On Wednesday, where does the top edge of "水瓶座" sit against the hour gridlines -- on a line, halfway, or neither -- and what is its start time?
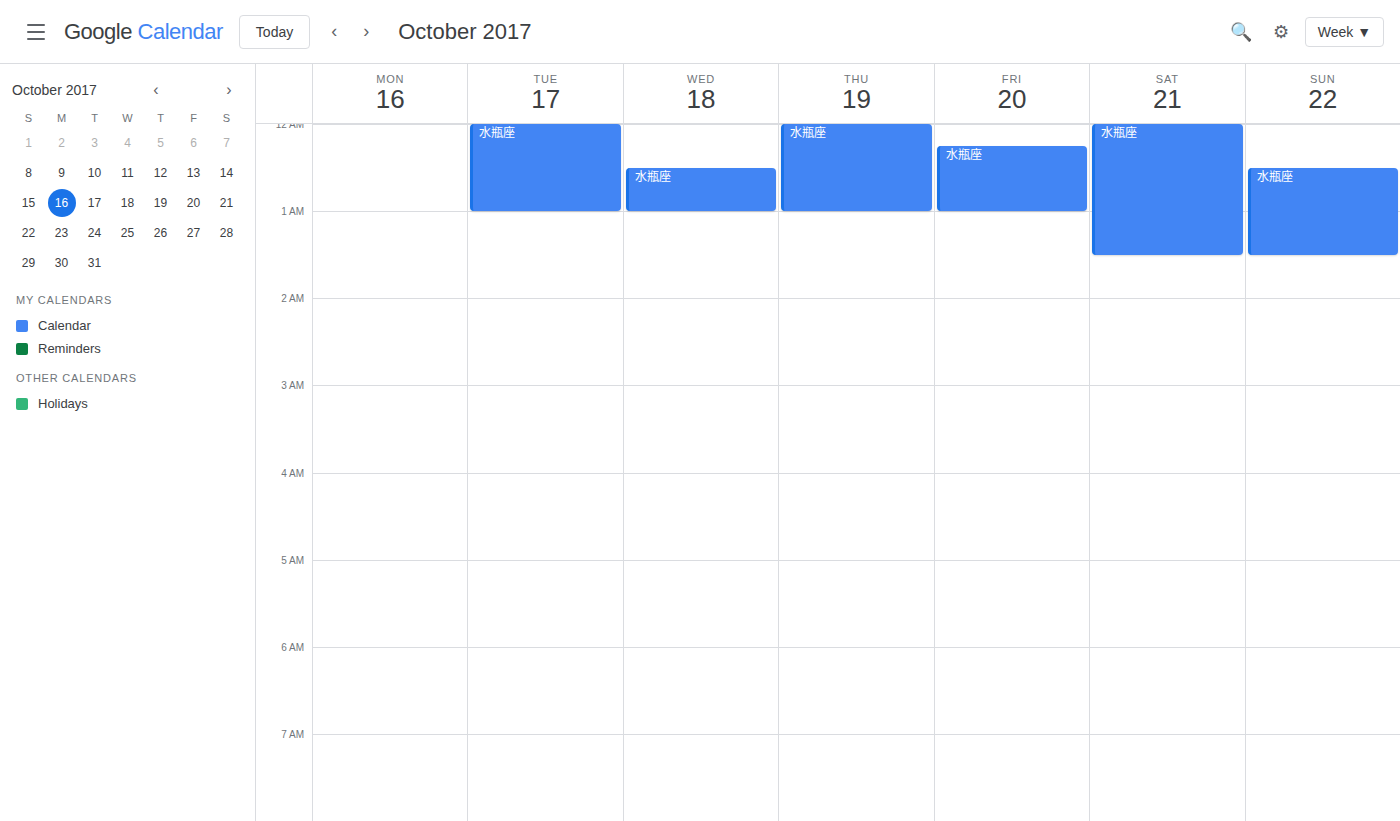
12:30 AM -- halfway between the 12 AM and 1 AM lines.